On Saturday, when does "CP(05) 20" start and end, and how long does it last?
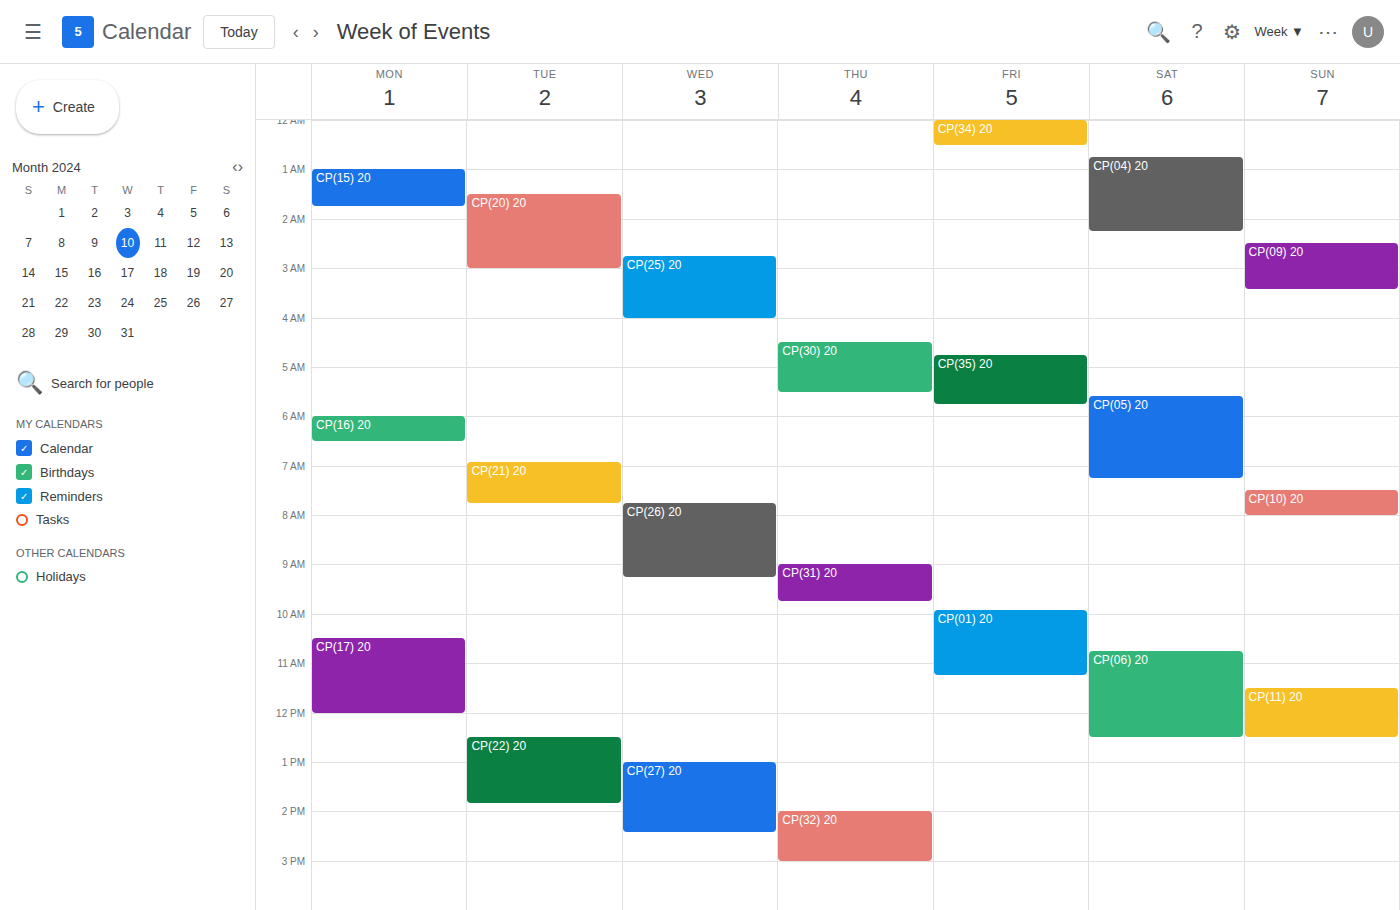
5:35 AM to 7:15 AM, 1 hour 40 minutes